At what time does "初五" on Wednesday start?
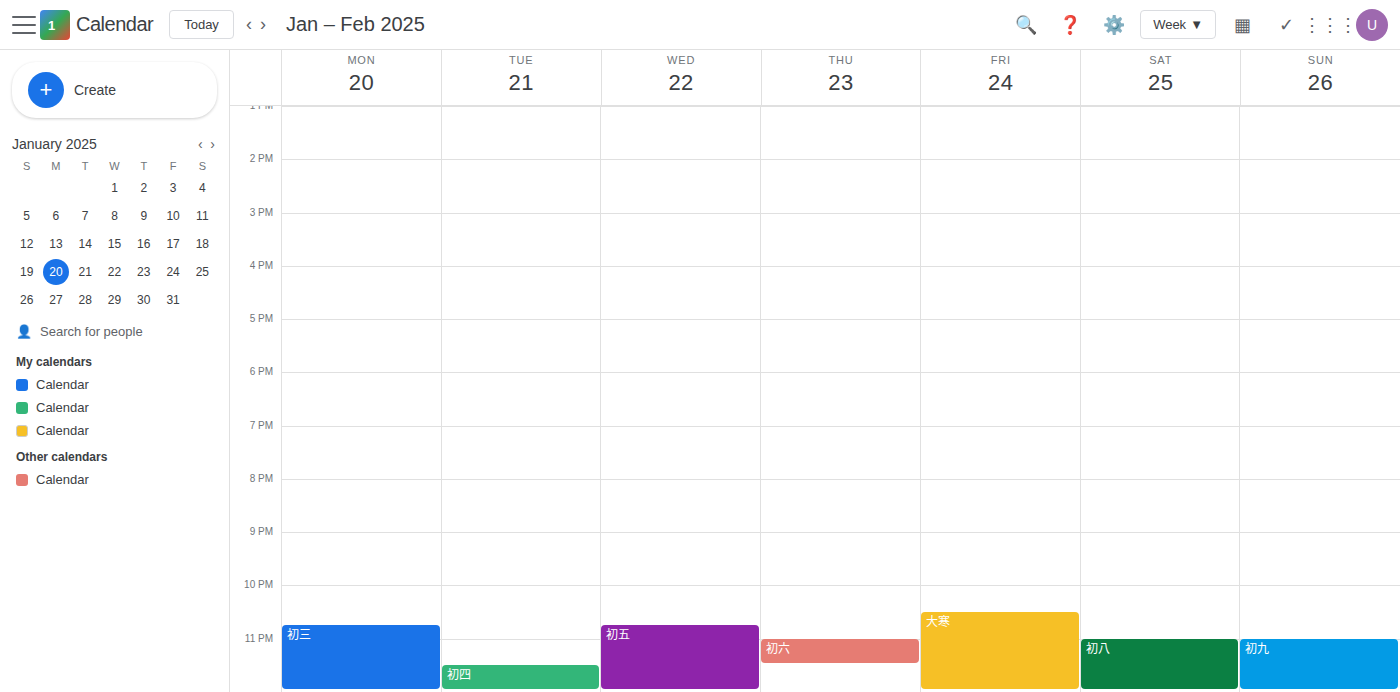
22:45